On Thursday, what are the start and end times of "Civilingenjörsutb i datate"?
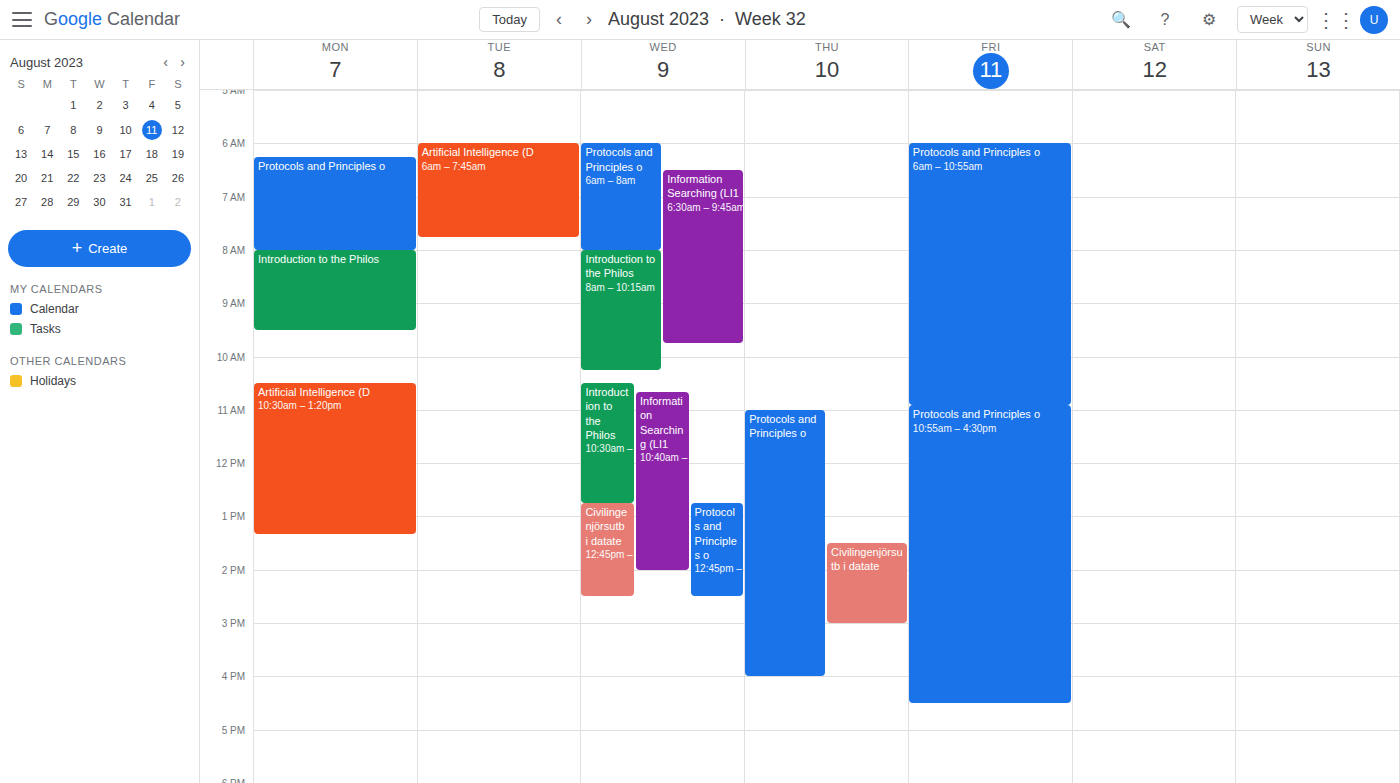
1:30 PM to 3:00 PM